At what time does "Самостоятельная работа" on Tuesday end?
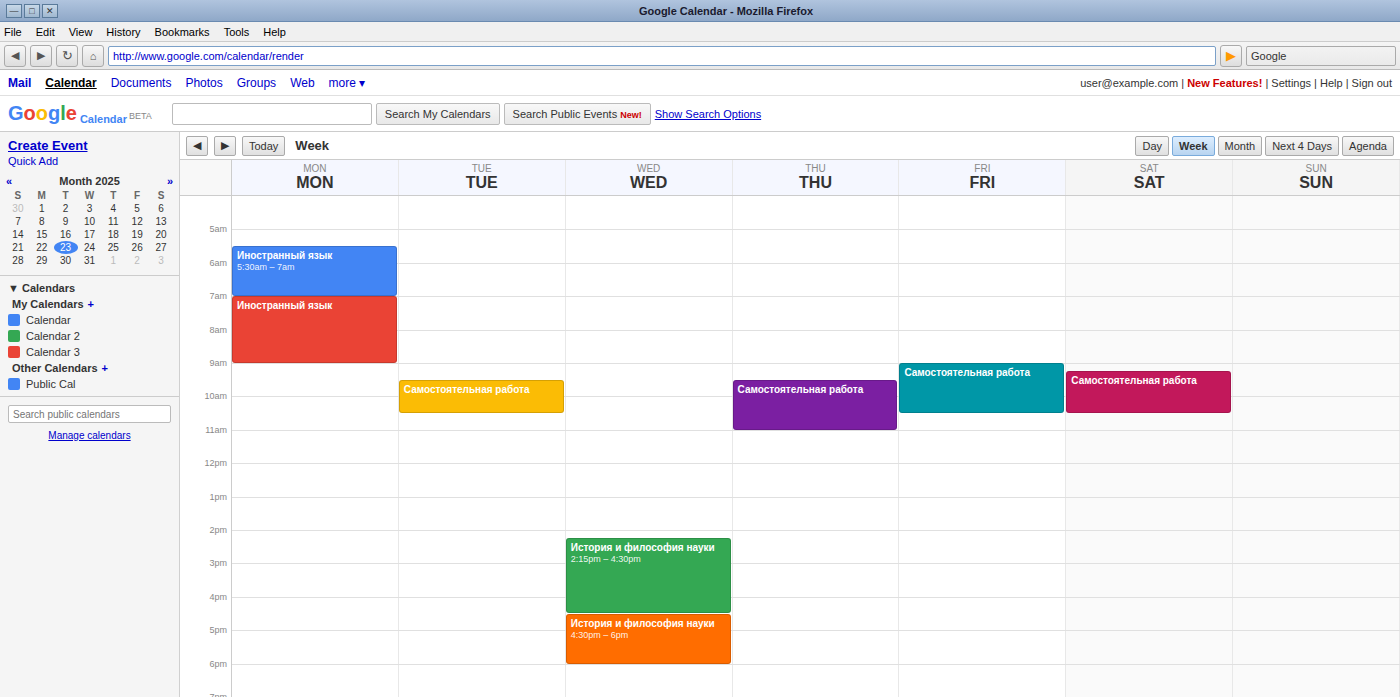
10:30 AM